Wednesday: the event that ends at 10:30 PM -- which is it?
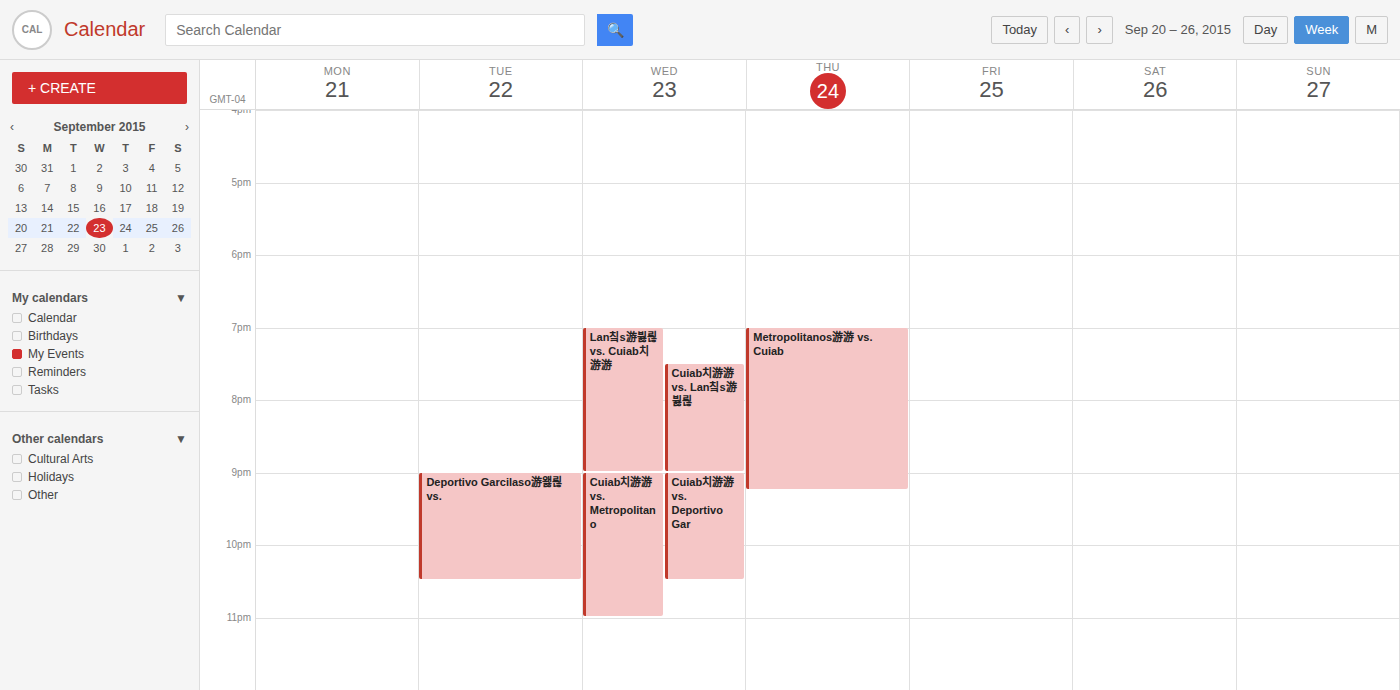
"Cuiab치游游 vs. Deportivo Gar"